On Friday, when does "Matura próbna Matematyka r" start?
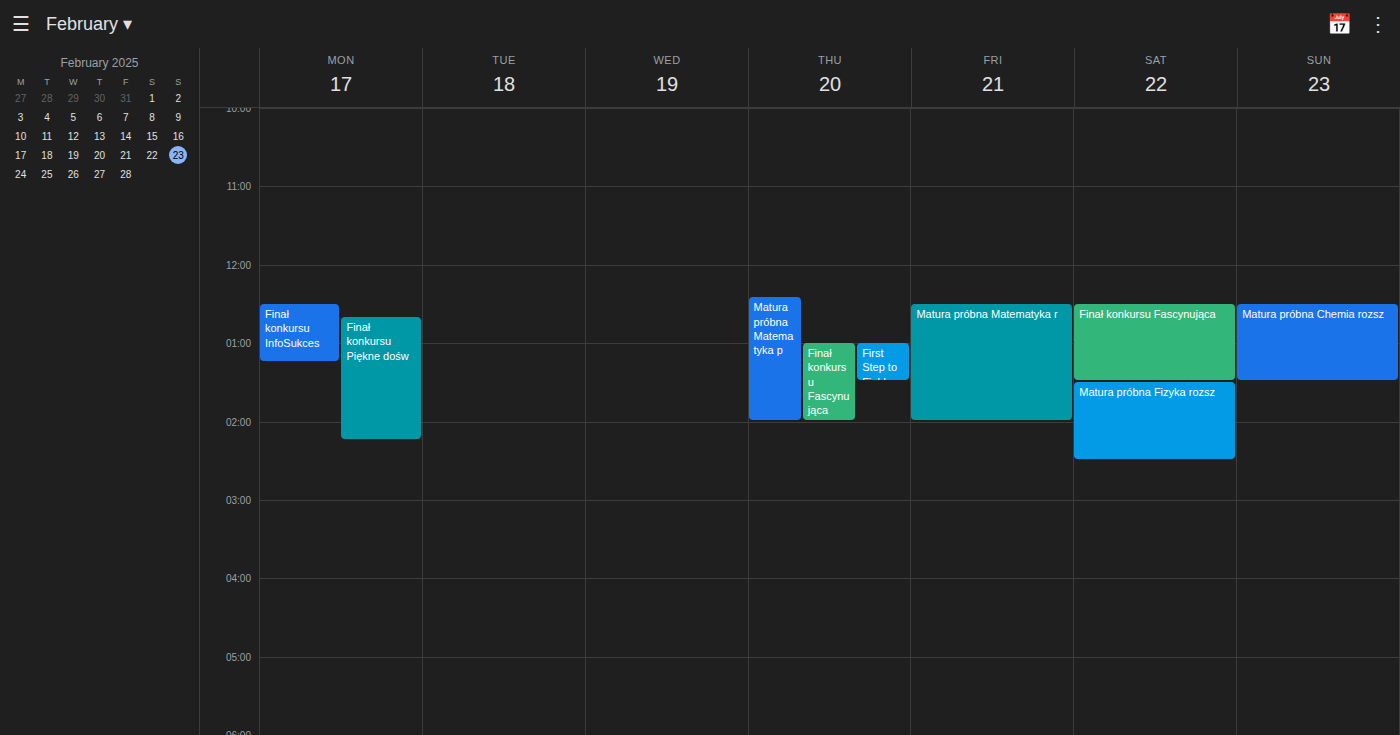
12:30